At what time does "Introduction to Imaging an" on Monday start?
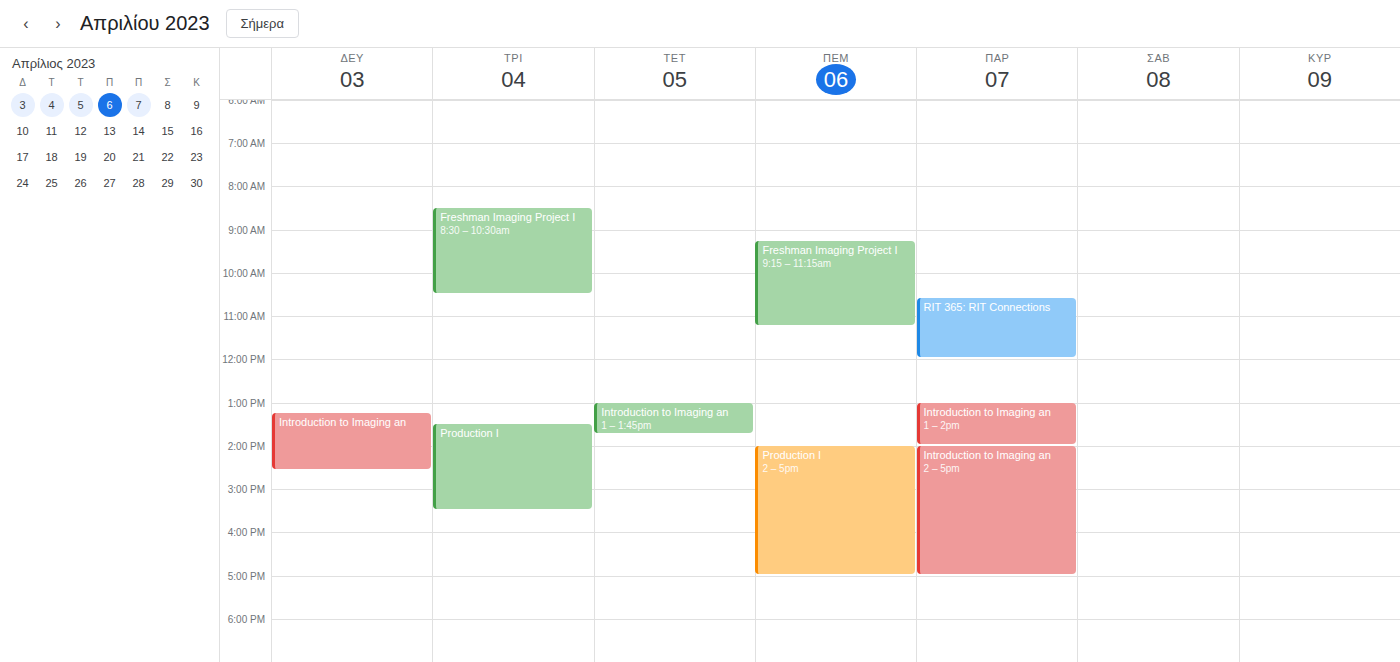
1:15 PM